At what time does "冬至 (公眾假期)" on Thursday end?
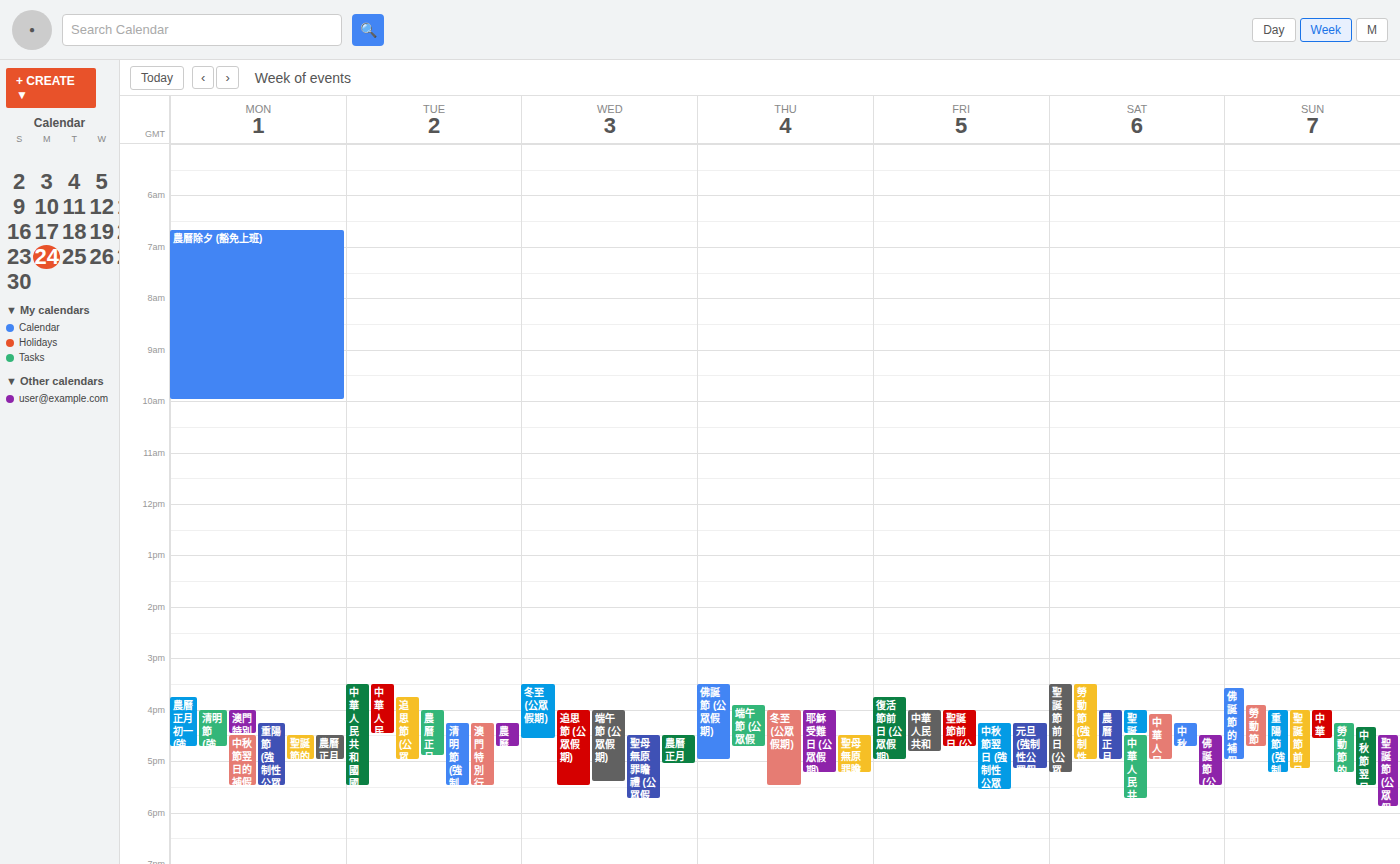
5:30 PM